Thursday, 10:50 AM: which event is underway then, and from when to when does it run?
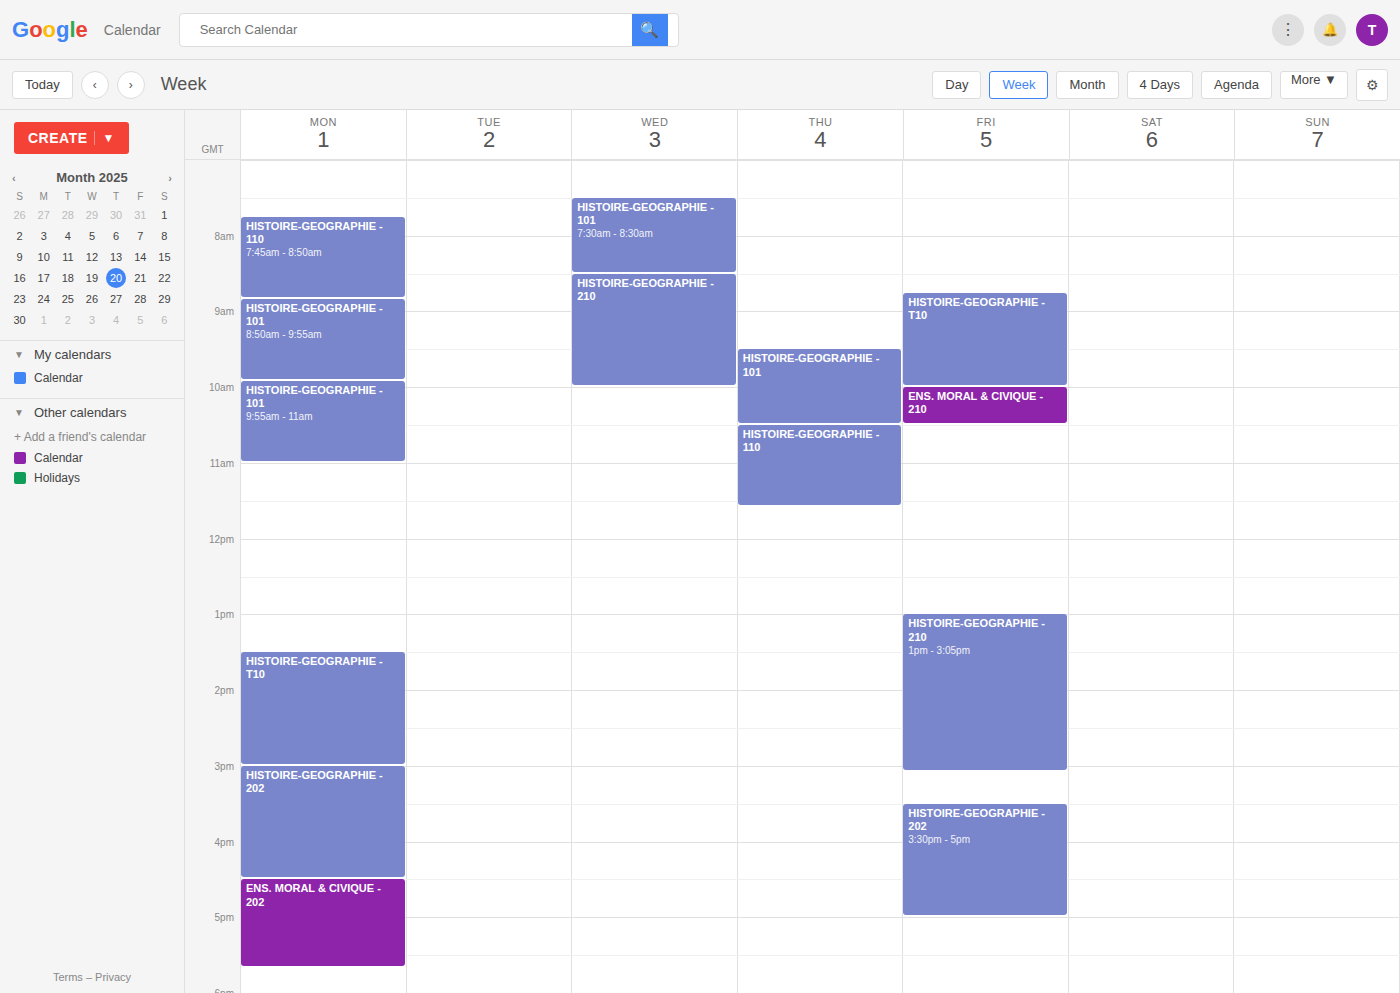
"HISTOIRE-GEOGRAPHIE - 110", 10:30 AM to 11:35 AM